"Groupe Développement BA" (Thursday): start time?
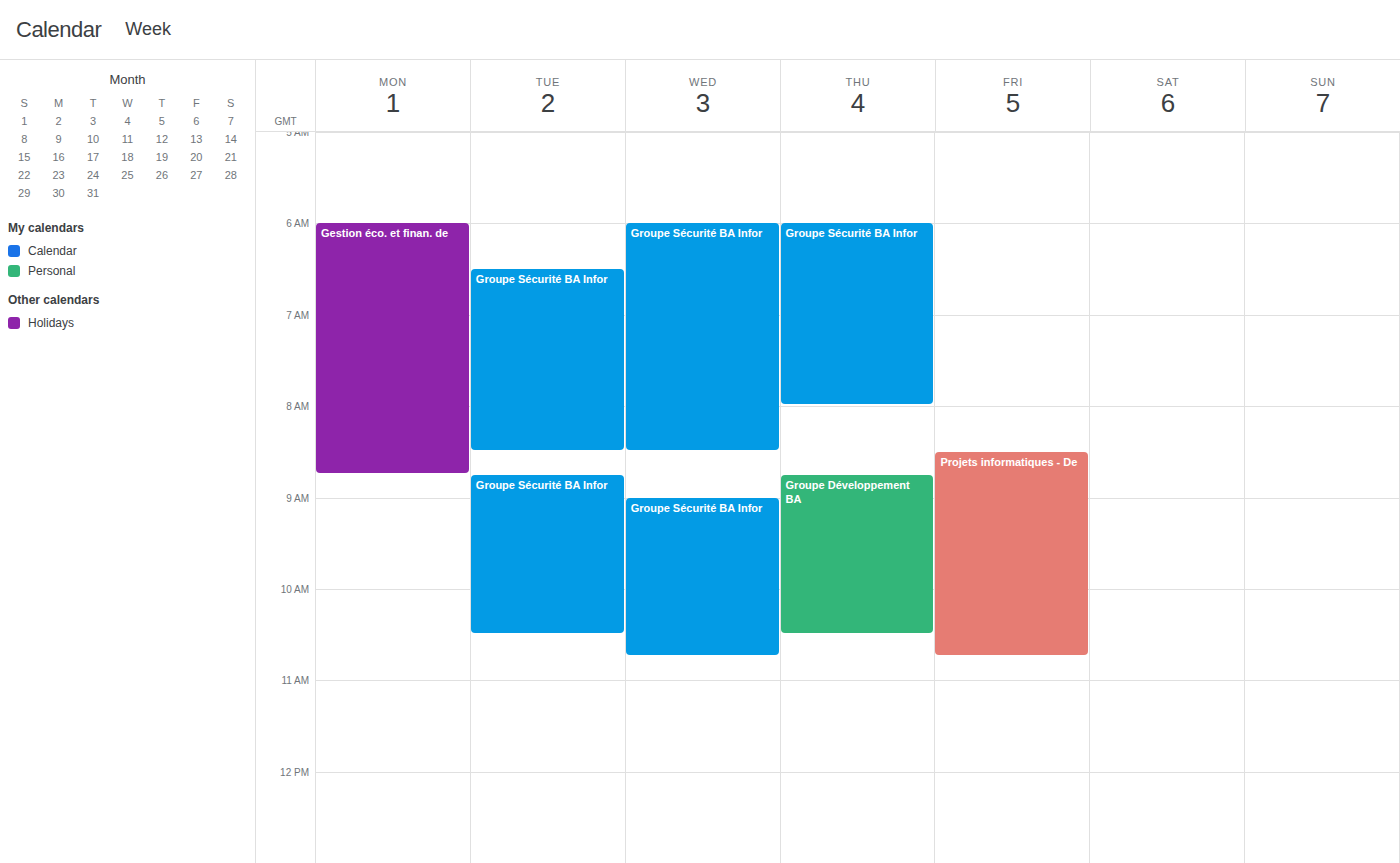
8:45 AM